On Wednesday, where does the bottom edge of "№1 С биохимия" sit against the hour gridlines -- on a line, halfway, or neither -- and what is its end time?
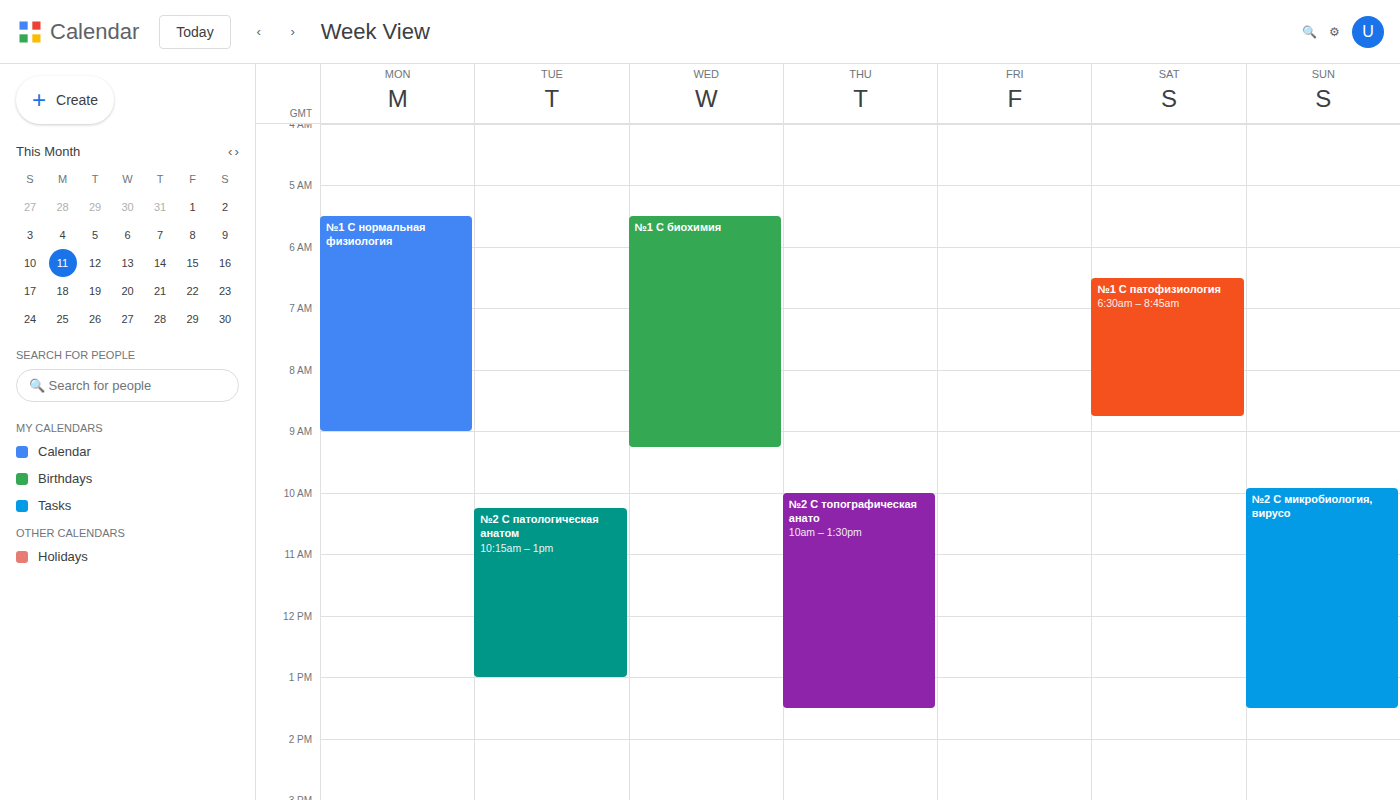
9:15 AM -- neither: a quarter of the way from the 9 AM line to the 10 AM line.